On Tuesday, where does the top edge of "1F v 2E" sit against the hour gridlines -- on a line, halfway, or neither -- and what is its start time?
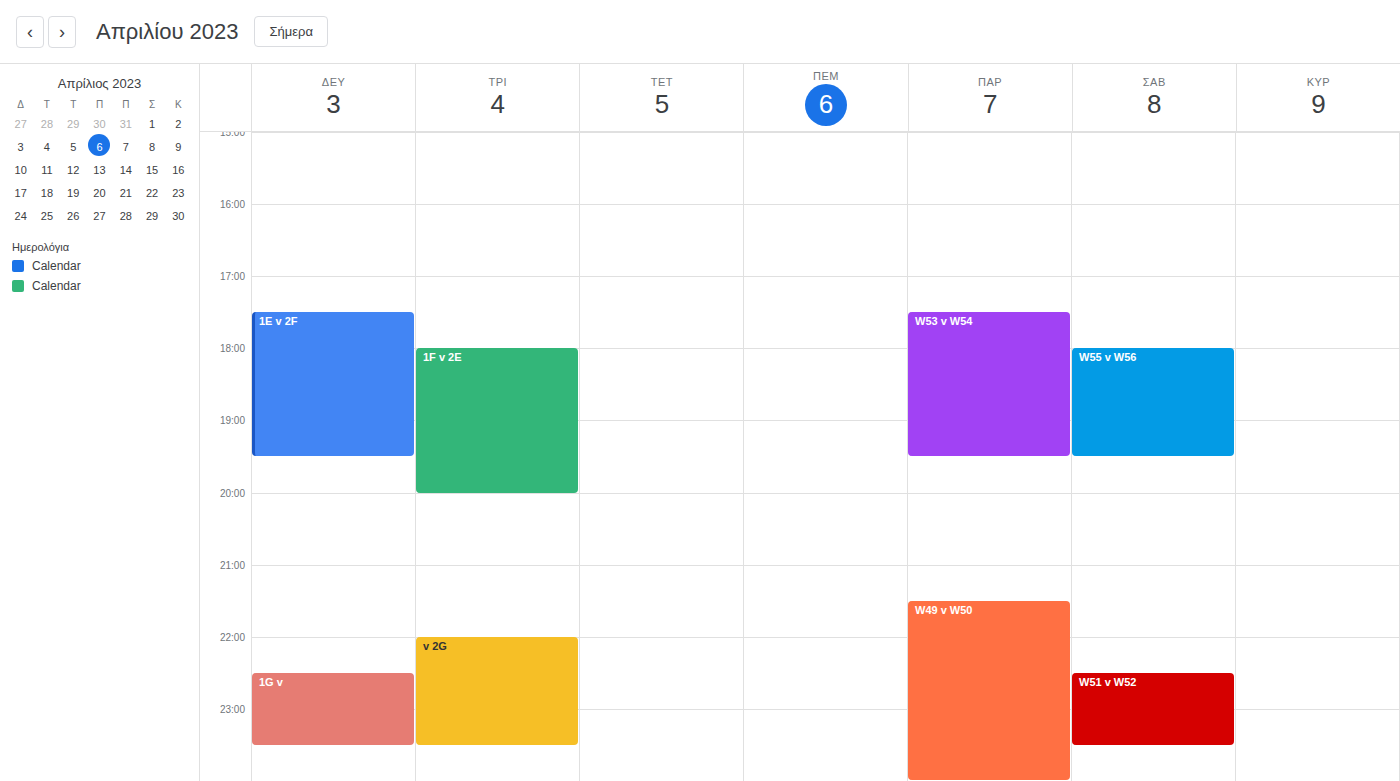
6:00 PM -- exactly on the 6 PM line.